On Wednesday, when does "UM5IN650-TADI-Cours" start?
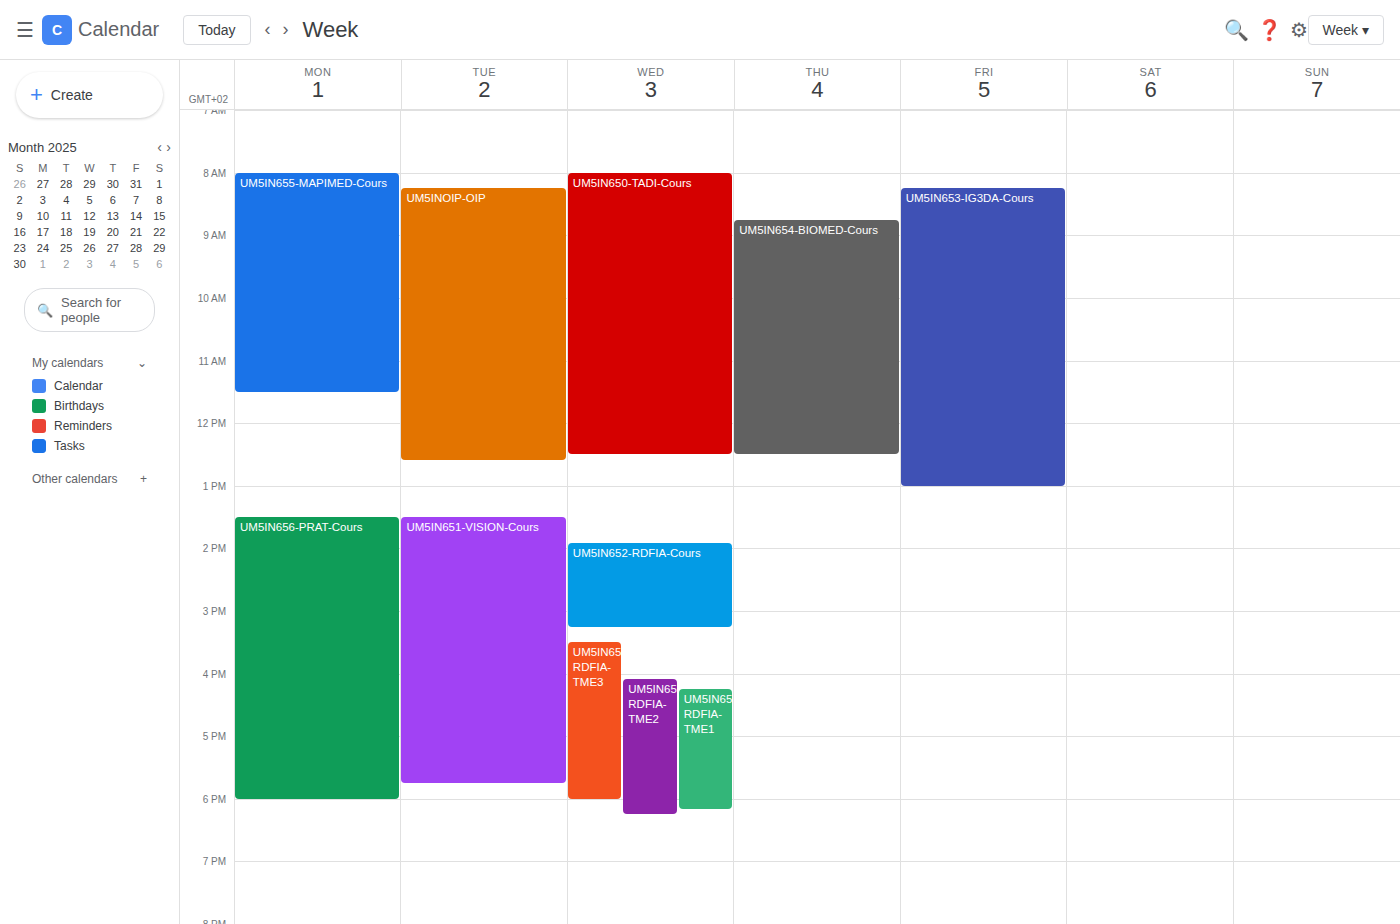
8:00 AM